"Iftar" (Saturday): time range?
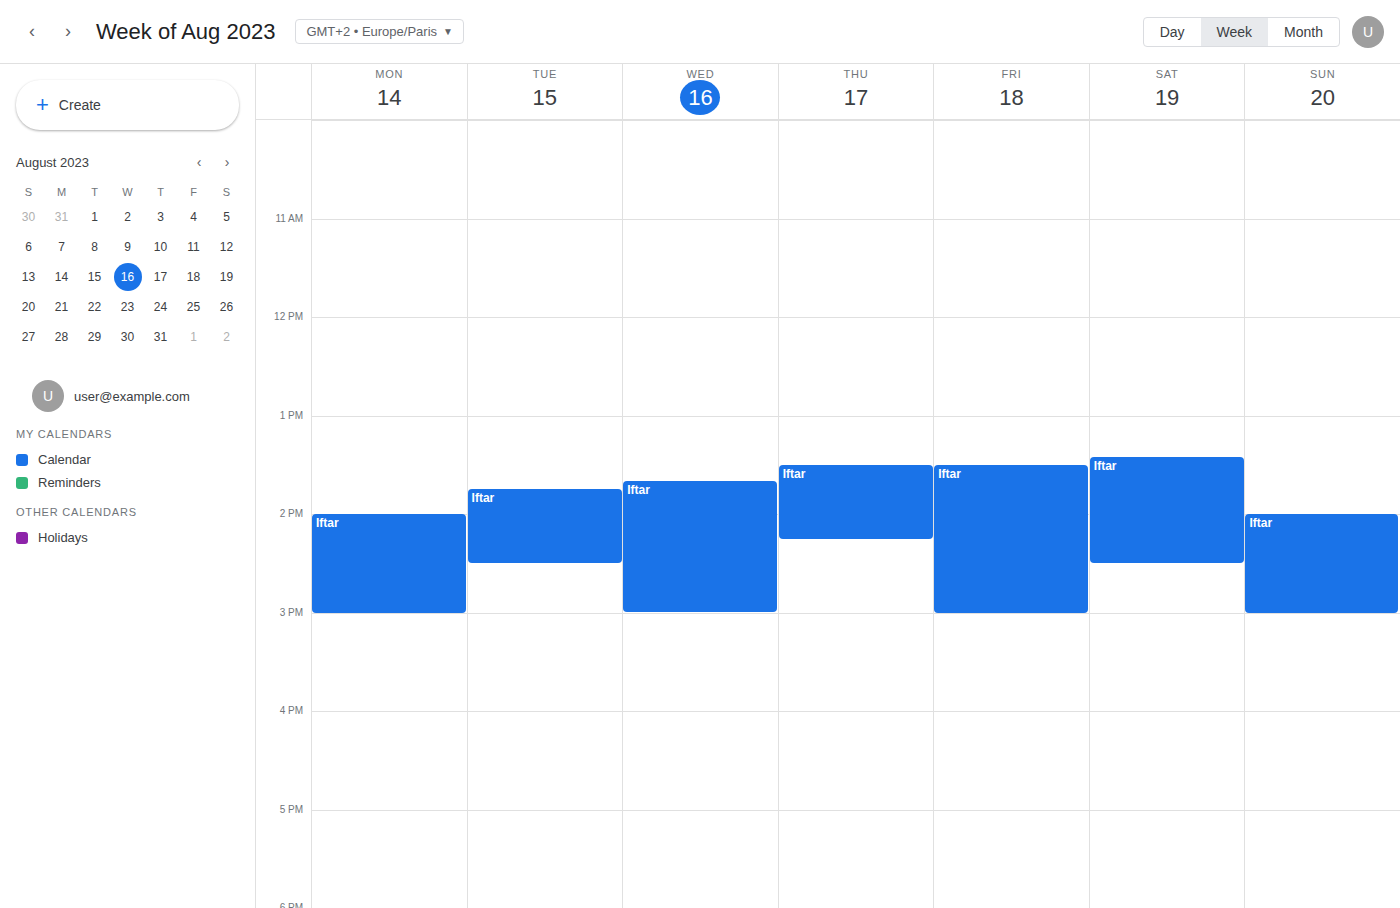
13:25 to 14:30